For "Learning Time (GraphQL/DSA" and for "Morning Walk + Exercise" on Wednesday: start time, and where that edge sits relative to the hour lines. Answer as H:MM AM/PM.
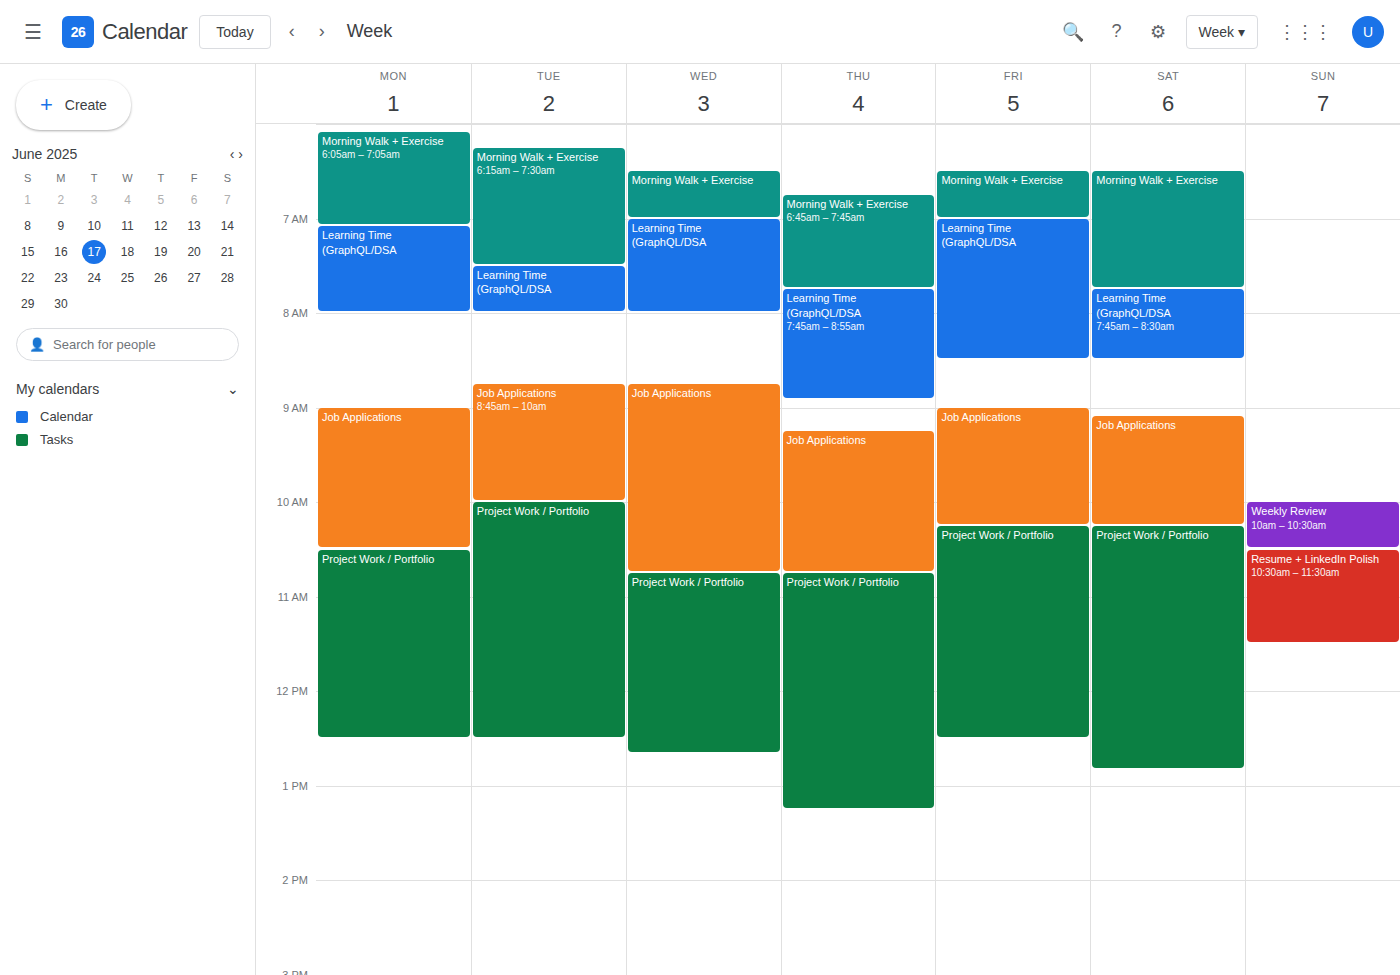
"Learning Time (GraphQL/DSA": 7:00 AM, exactly on the 7 AM line. "Morning Walk + Exercise": 6:30 AM, halfway between the 6 AM and 7 AM lines.